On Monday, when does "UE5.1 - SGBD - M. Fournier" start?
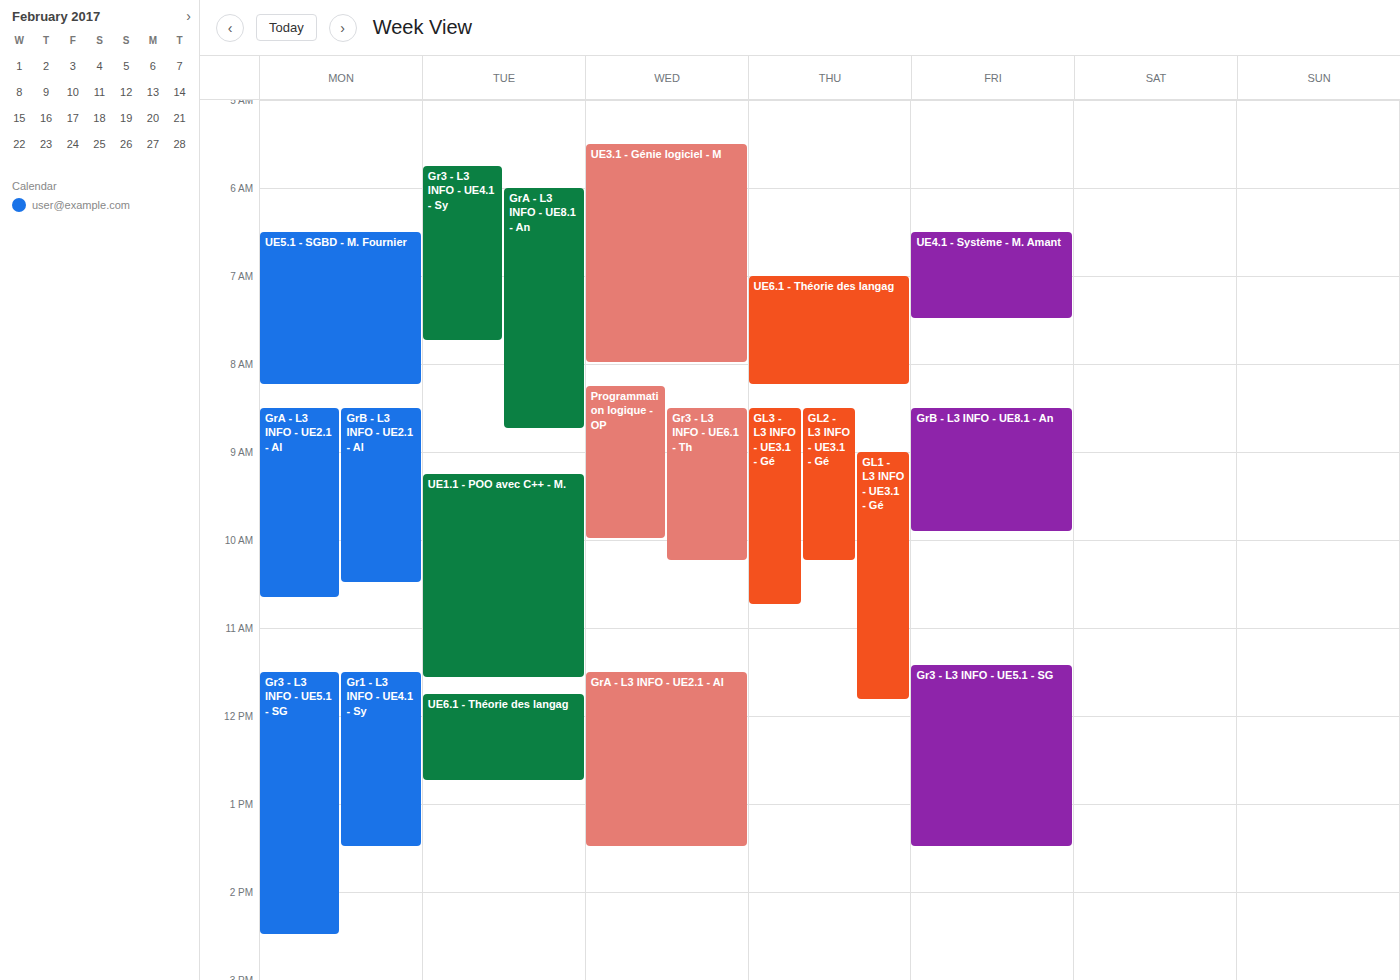
6:30 AM